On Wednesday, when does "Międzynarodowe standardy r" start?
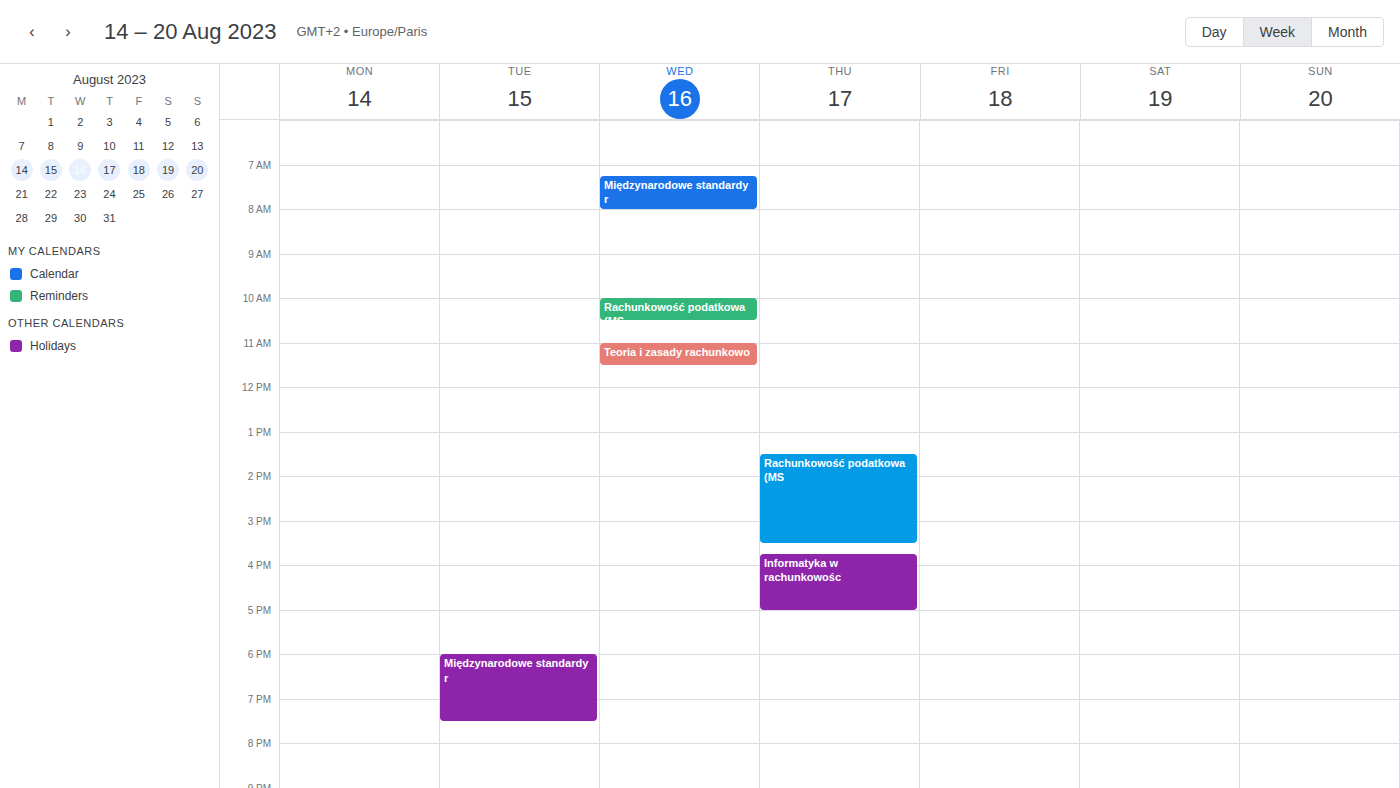
07:15